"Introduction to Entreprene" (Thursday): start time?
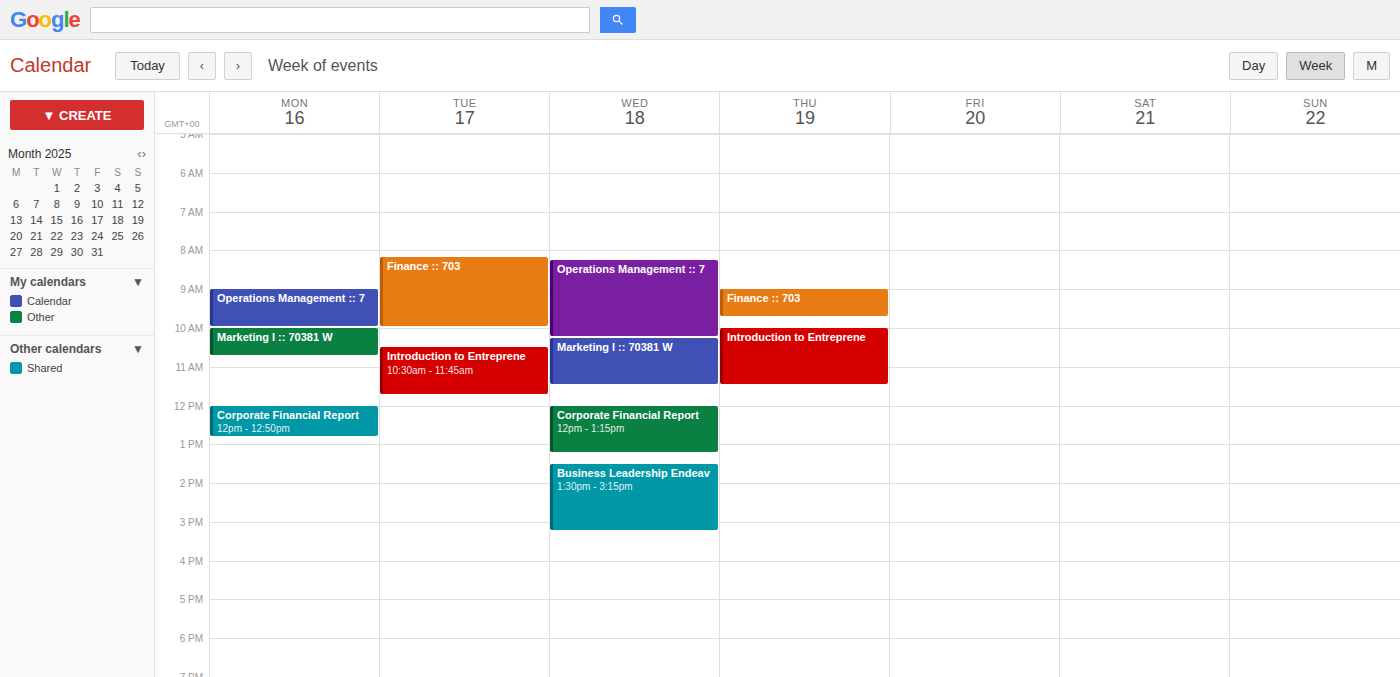
10:00 AM